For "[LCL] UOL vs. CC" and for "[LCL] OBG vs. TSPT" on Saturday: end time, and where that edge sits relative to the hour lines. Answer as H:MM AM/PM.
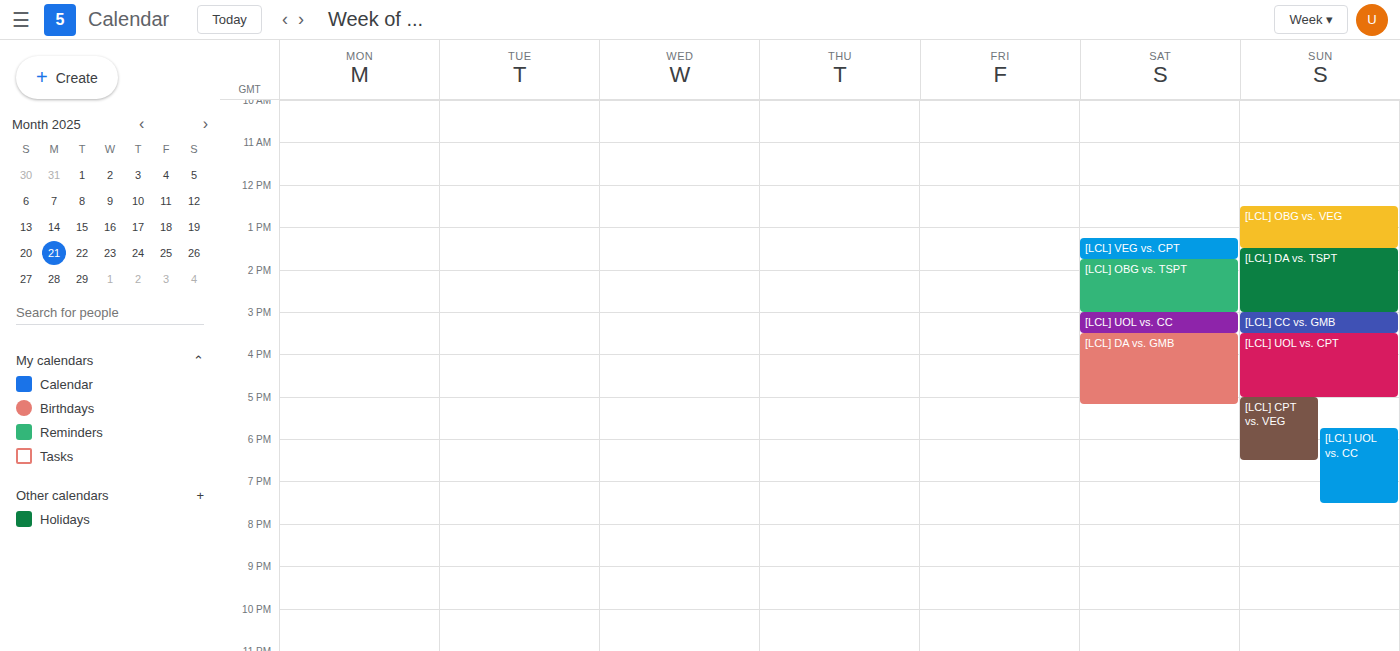
"[LCL] UOL vs. CC": 3:30 PM, halfway between the 3 PM and 4 PM lines. "[LCL] OBG vs. TSPT": 3:00 PM, exactly on the 3 PM line.